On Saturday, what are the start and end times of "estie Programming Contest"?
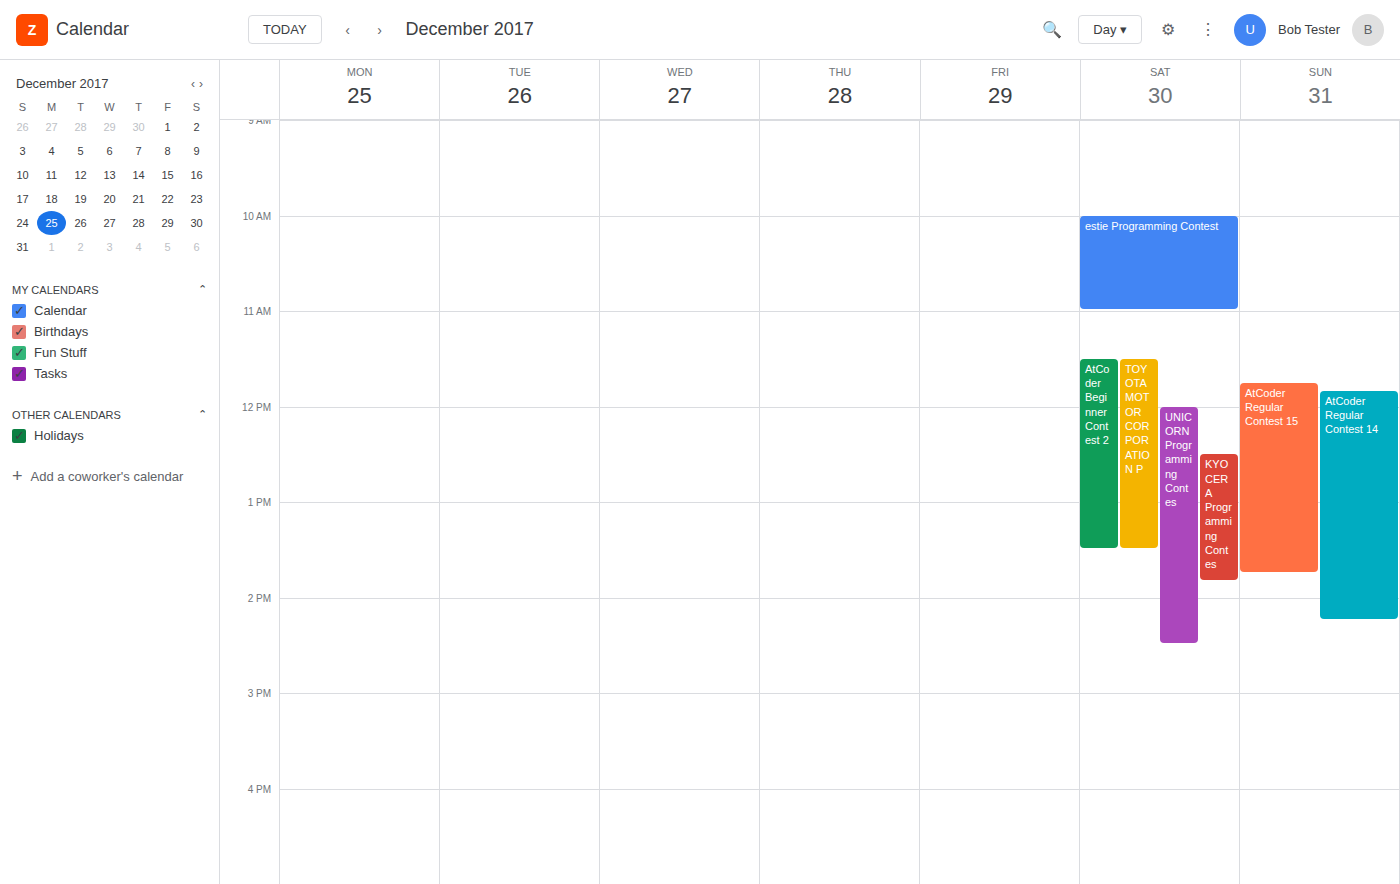
10:00 AM to 11:00 AM